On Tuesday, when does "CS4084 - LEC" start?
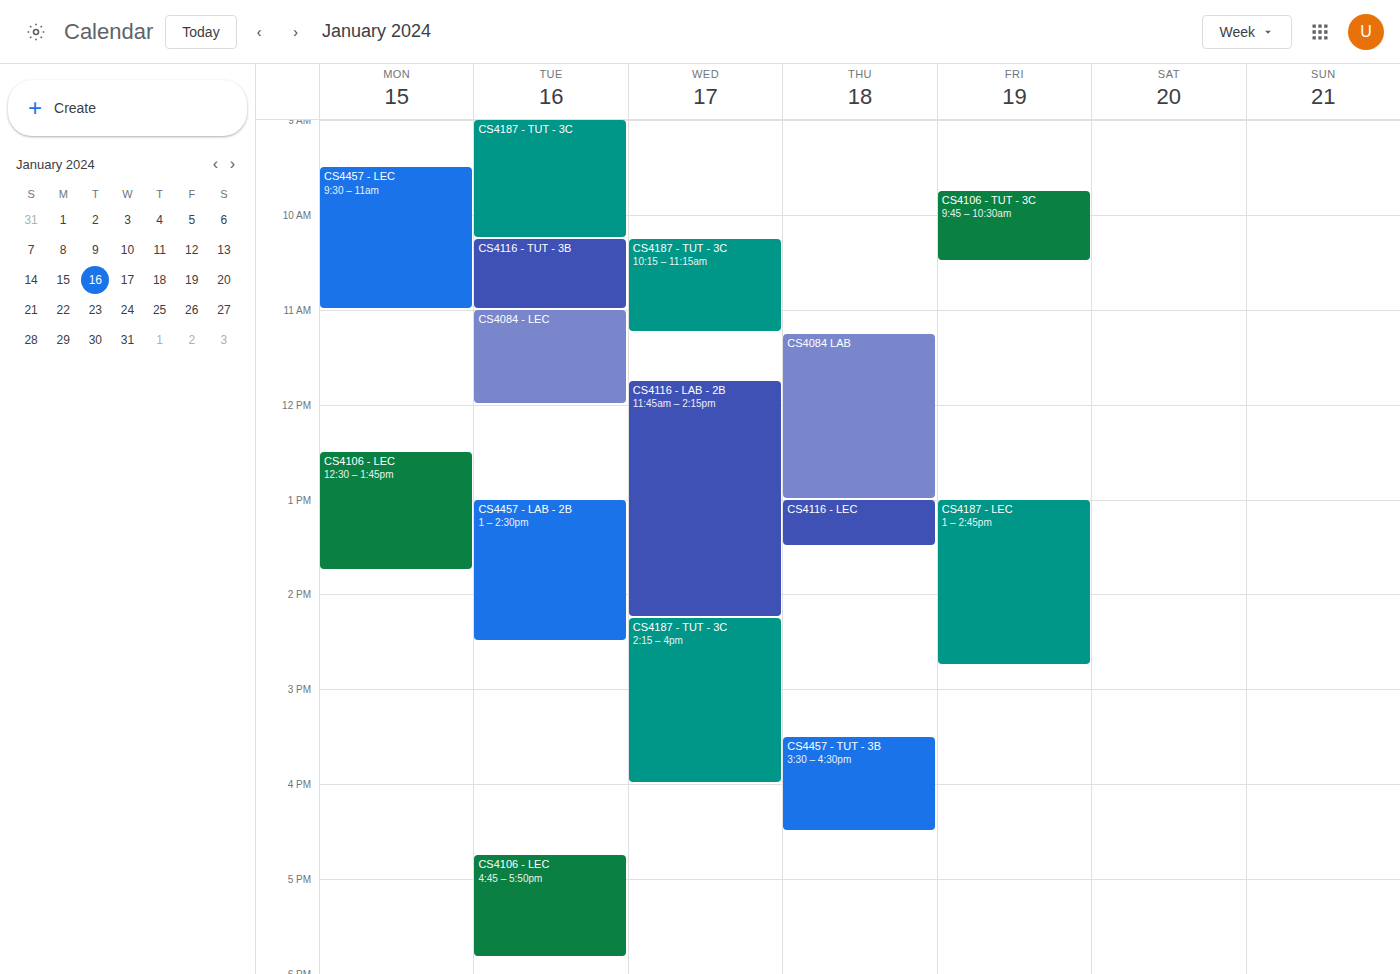
11:00 AM